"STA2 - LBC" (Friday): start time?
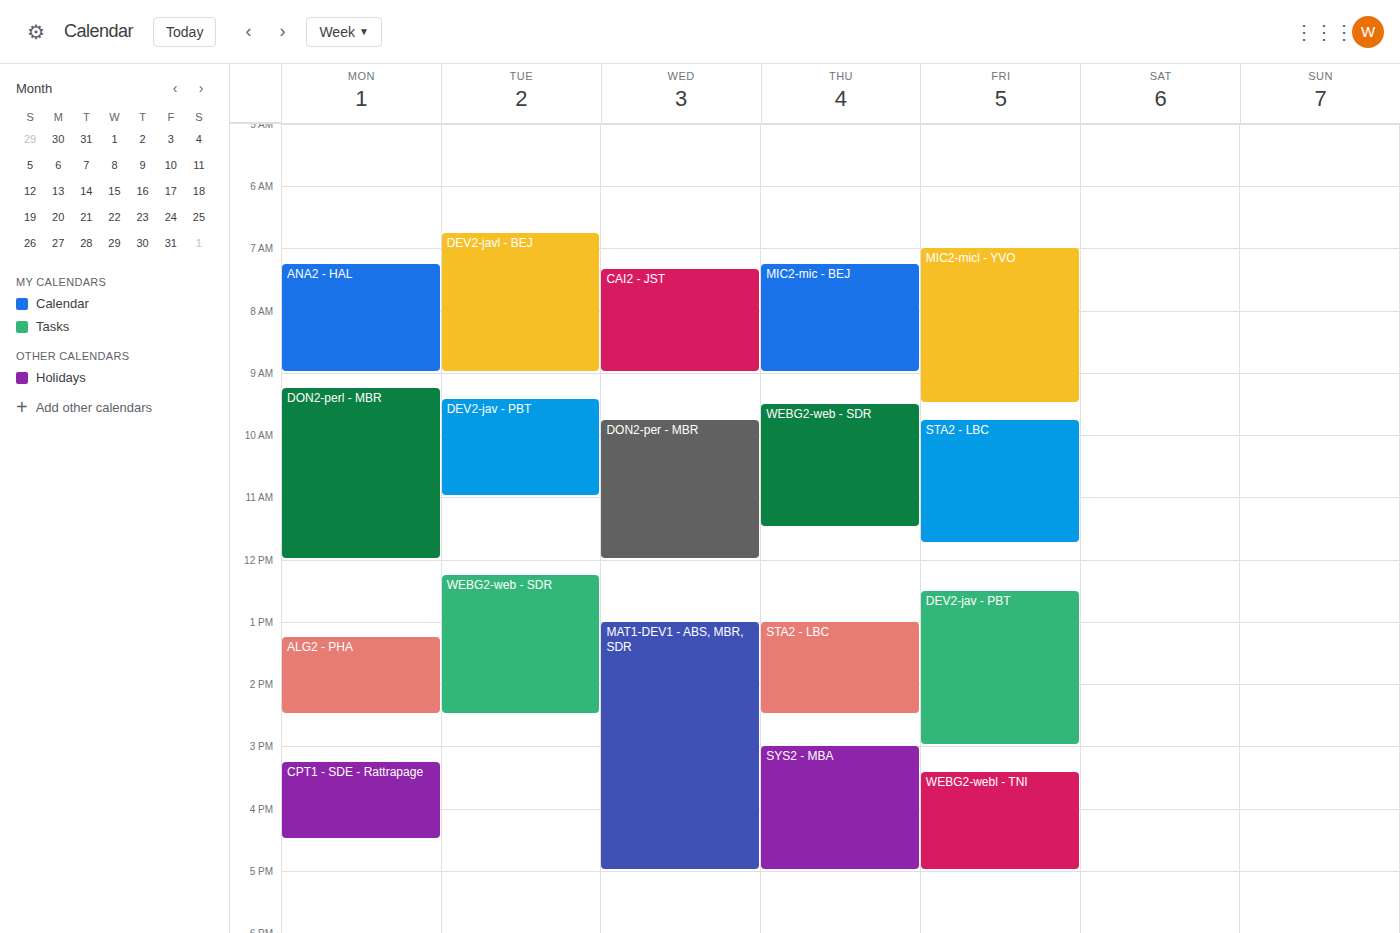
9:45 AM